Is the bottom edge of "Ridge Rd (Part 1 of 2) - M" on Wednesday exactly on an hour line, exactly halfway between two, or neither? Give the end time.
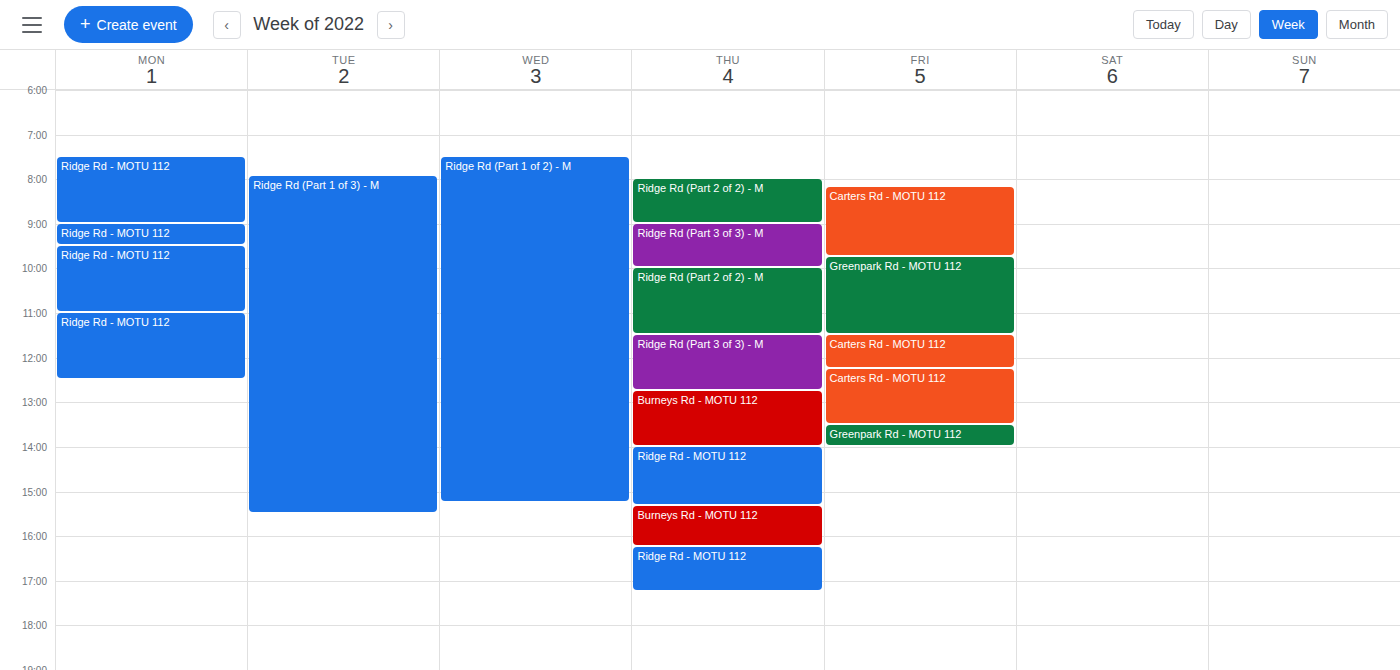
15:15 -- neither: a quarter of the way from the 15:00 line to the 16:00 line.